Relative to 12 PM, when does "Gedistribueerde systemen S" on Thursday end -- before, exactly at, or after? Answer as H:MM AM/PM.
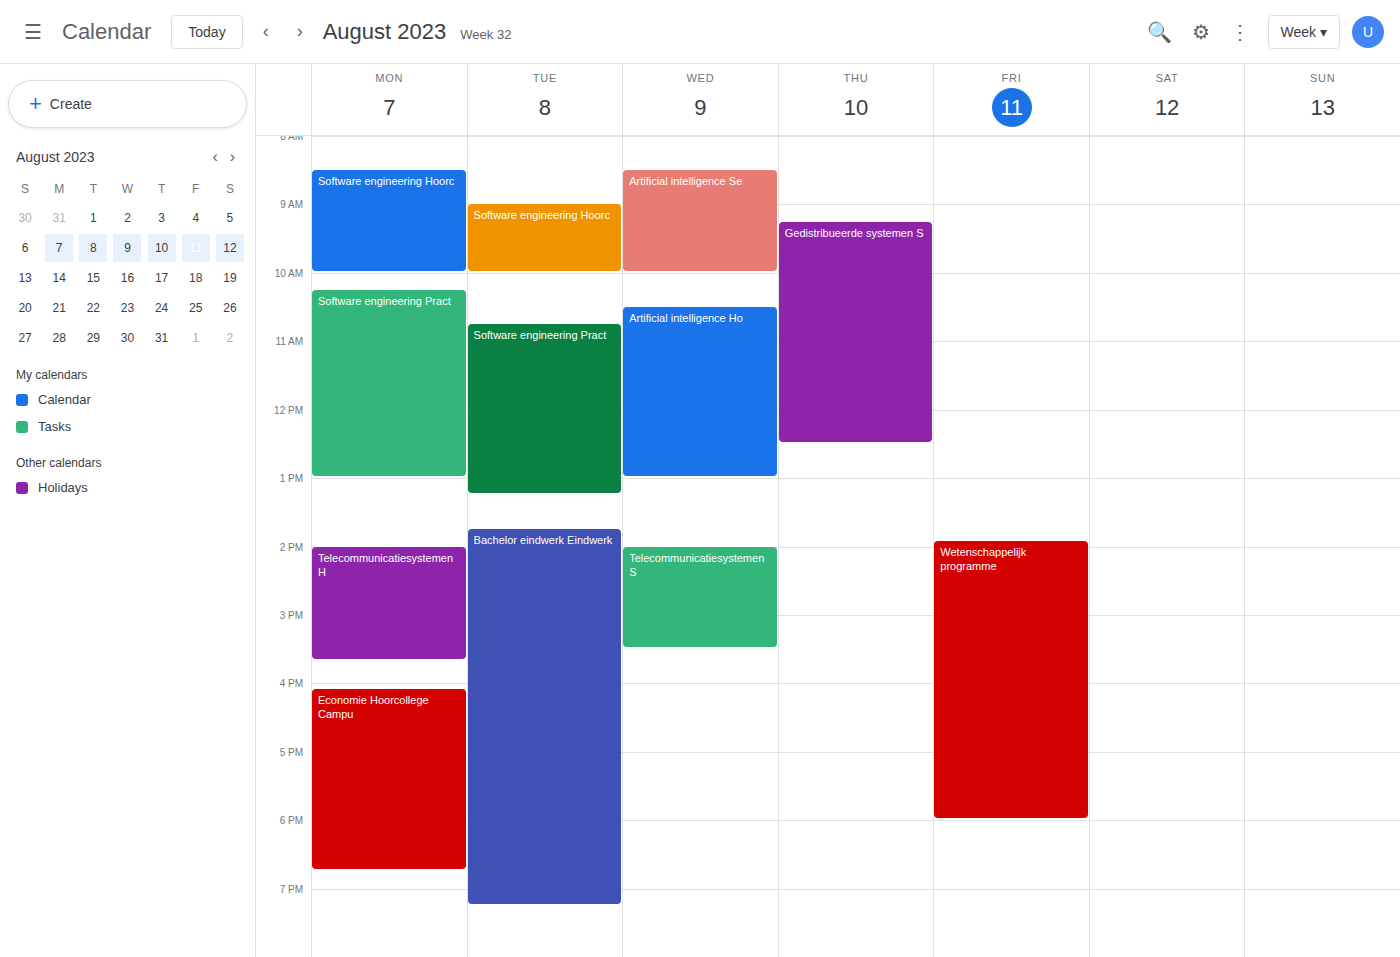
12:30 PM -- after 12 PM, 30 minutes below the 12 PM line.